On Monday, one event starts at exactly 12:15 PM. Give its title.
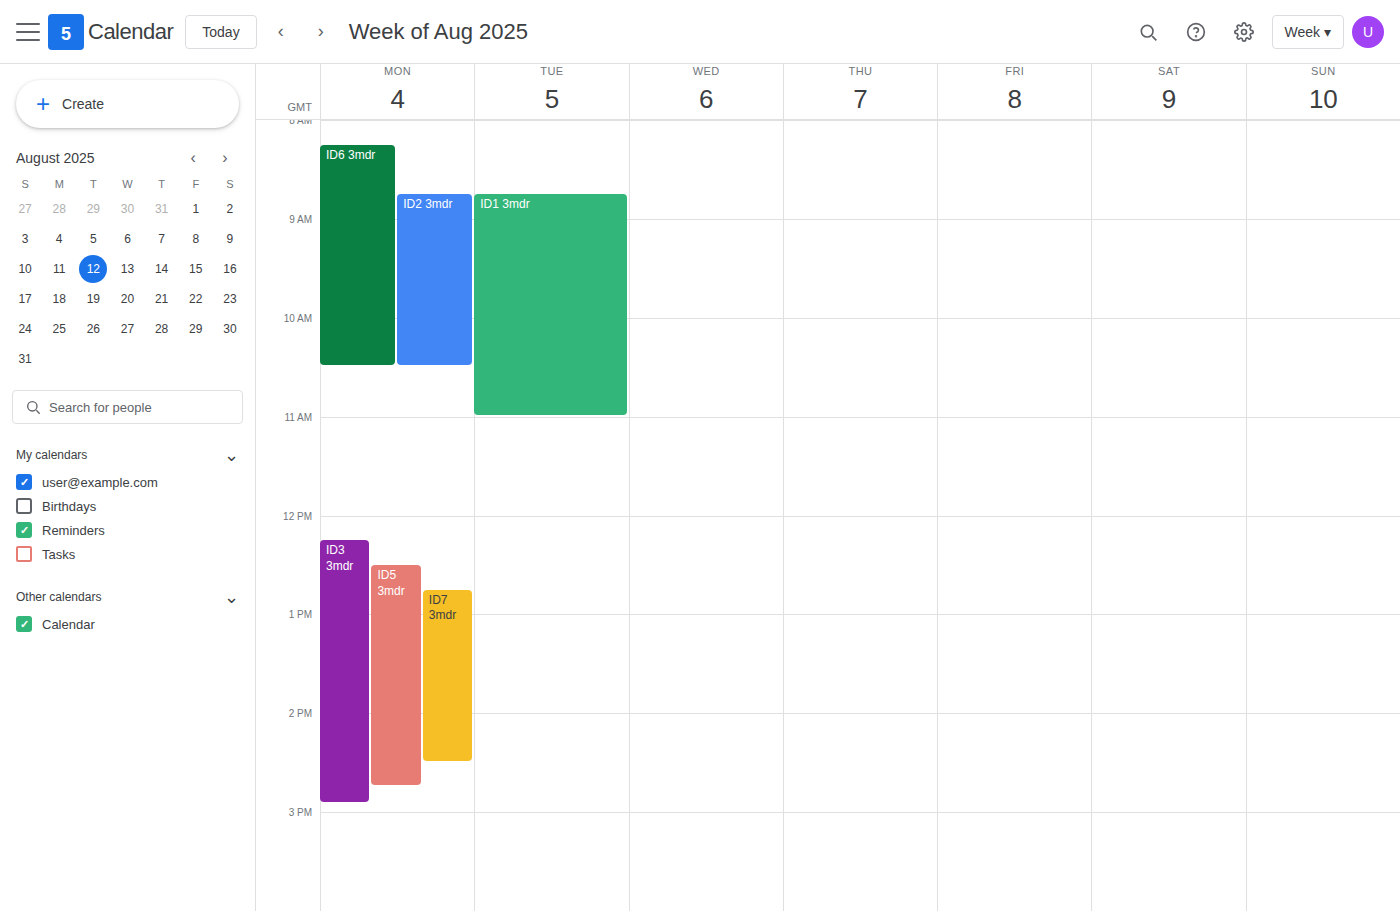
"ID3 3mdr"